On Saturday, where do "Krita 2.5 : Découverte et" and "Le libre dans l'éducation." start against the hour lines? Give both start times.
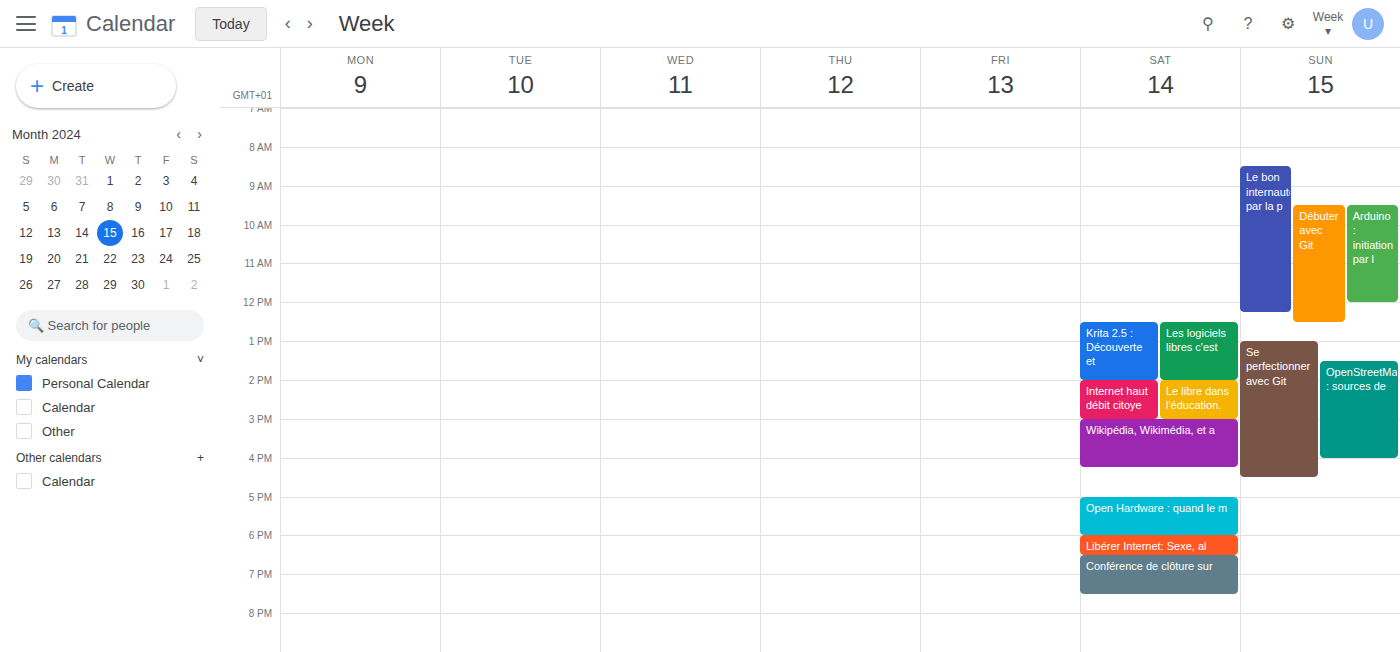
"Krita 2.5 : Découverte et": 12:30 PM, halfway between the 12 PM and 1 PM lines. "Le libre dans l'éducation.": 2:00 PM, exactly on the 2 PM line.